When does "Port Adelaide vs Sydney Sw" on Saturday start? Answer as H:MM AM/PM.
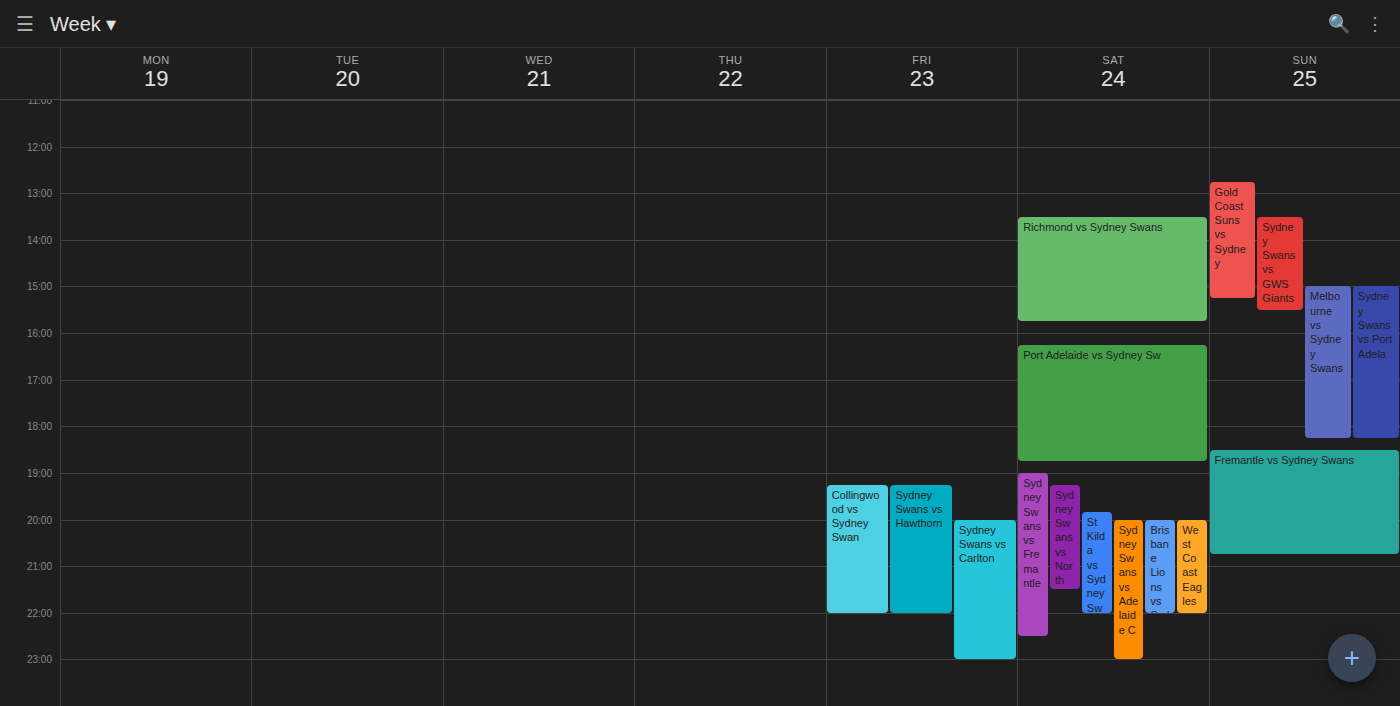
4:15 PM